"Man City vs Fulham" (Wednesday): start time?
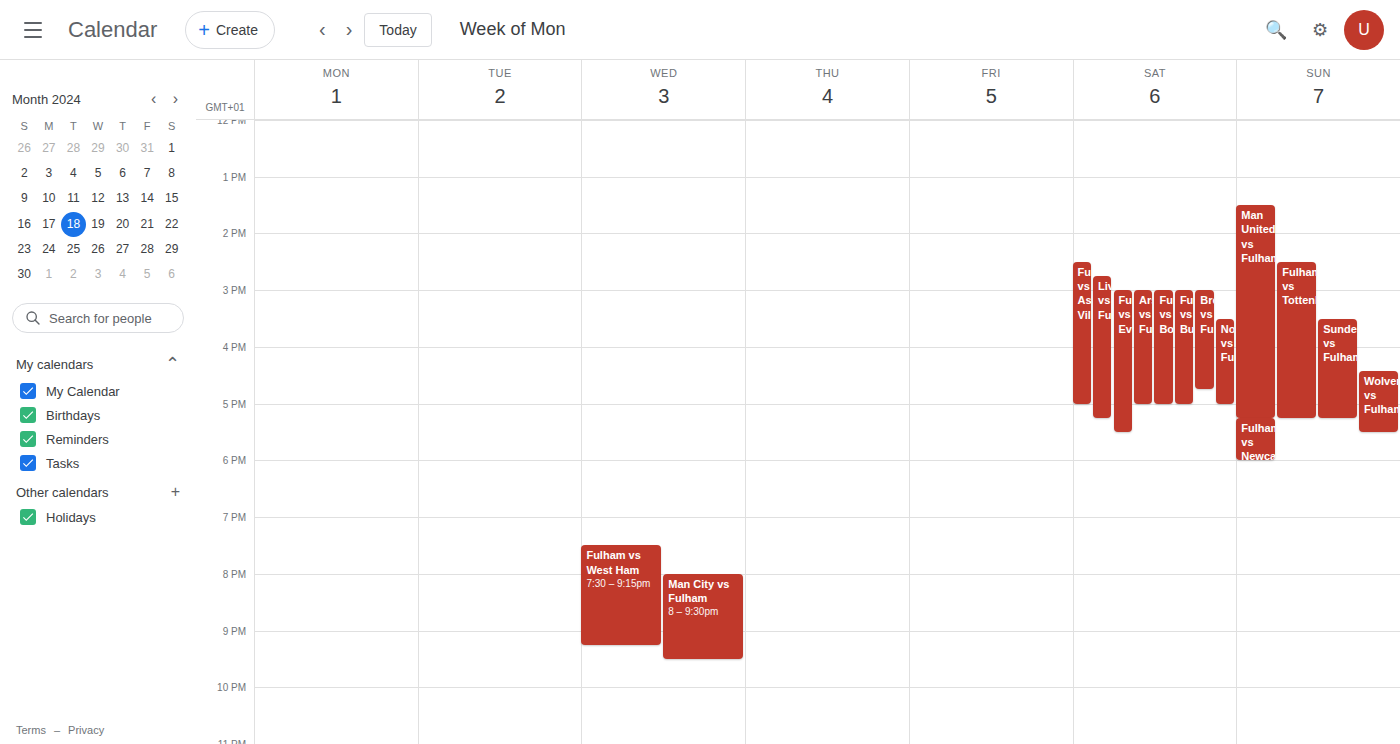
8:00 PM